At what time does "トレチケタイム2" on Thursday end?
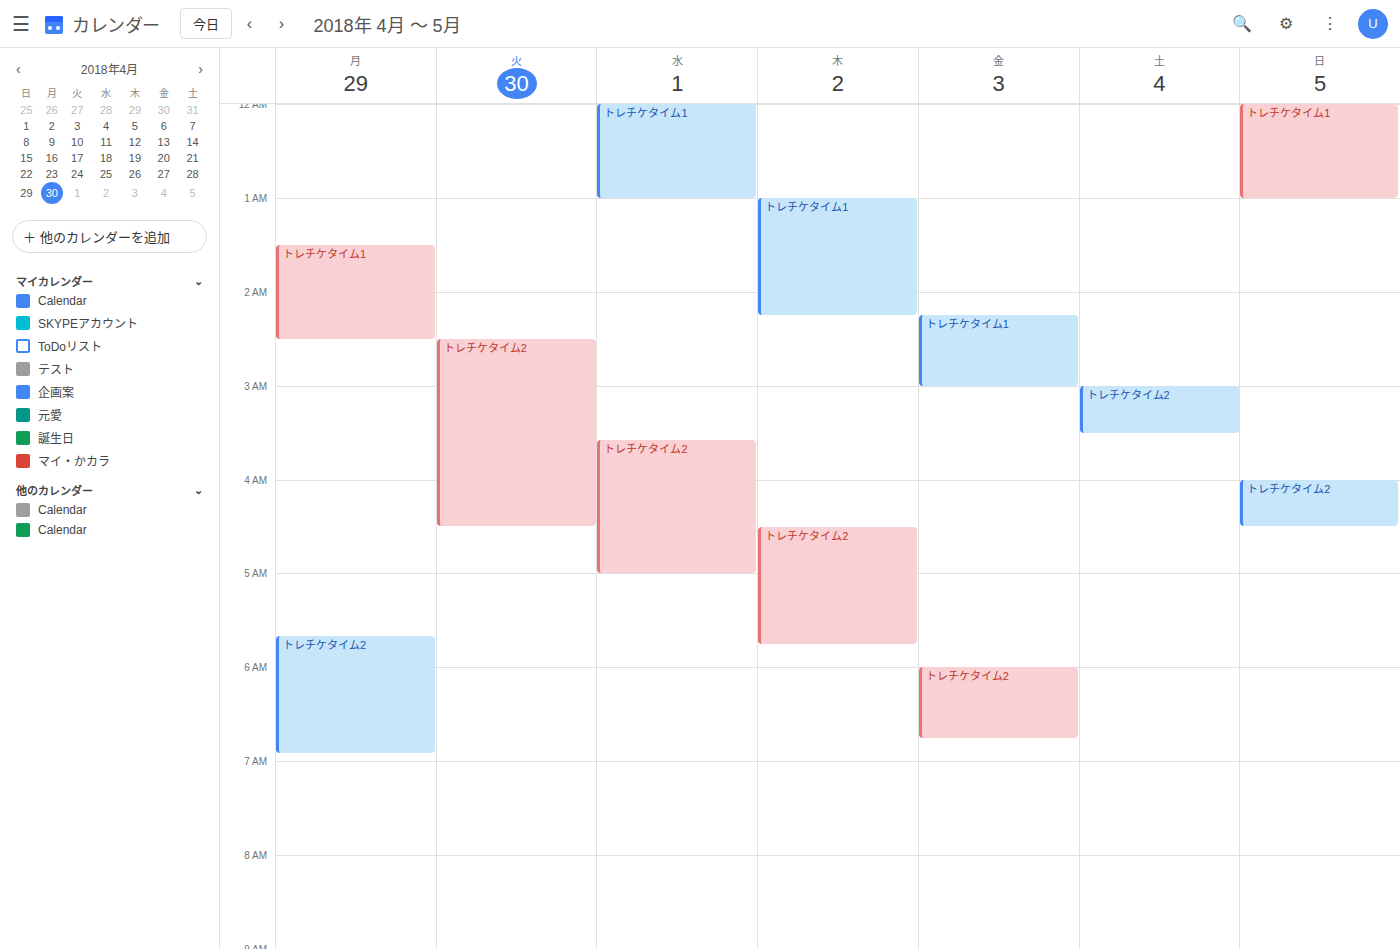
05:45